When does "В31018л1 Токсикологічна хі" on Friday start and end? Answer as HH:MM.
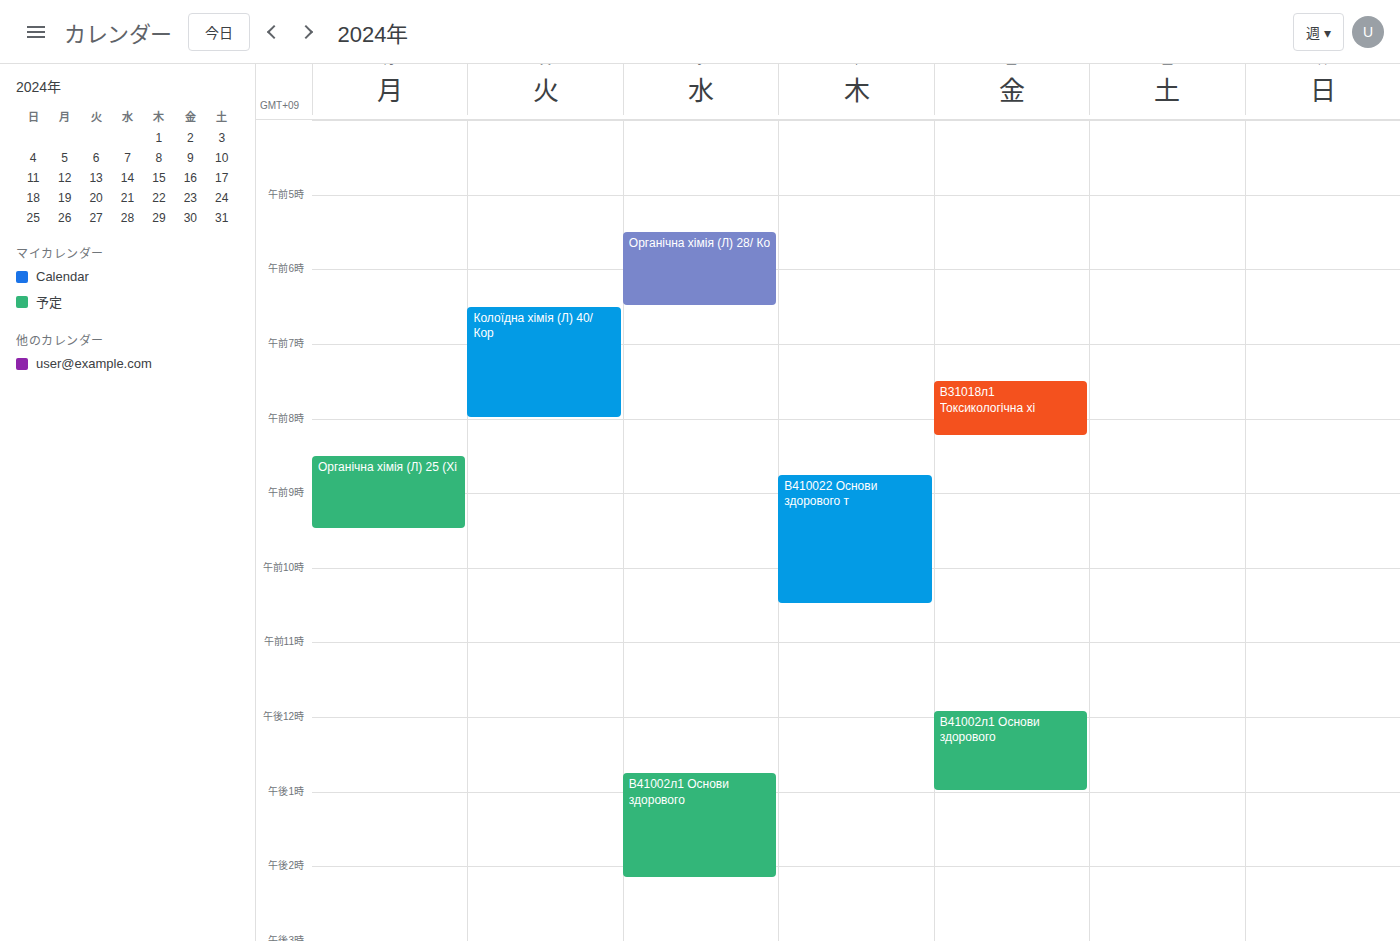
07:30 to 08:15